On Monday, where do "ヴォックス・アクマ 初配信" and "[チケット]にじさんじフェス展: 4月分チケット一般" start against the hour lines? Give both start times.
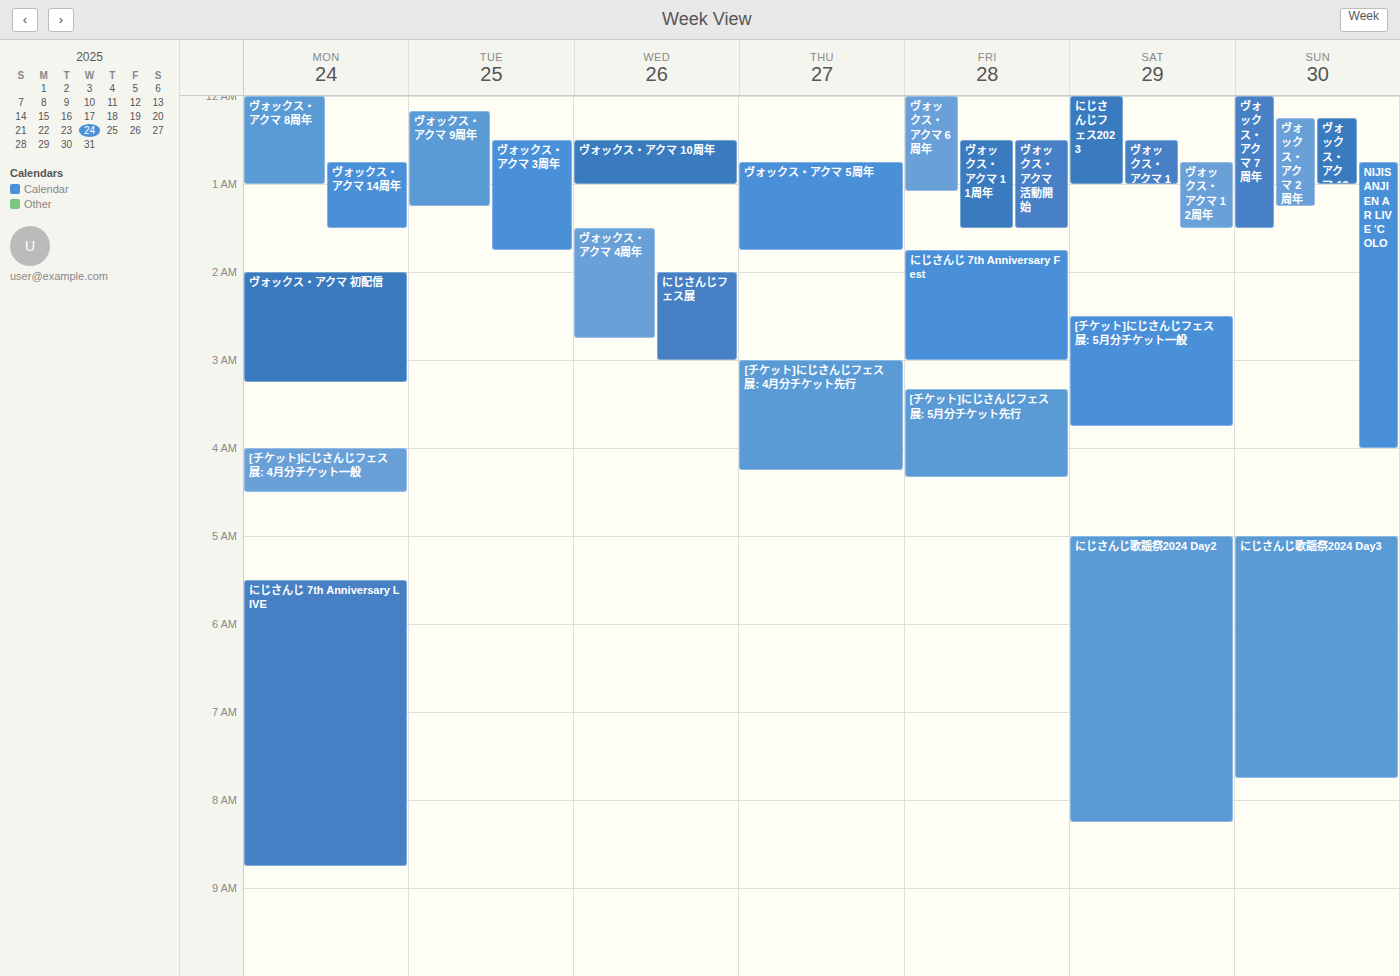
"ヴォックス・アクマ 初配信": 2:00 AM, exactly on the 2 AM line. "[チケット]にじさんじフェス展: 4月分チケット一般": 4:00 AM, exactly on the 4 AM line.